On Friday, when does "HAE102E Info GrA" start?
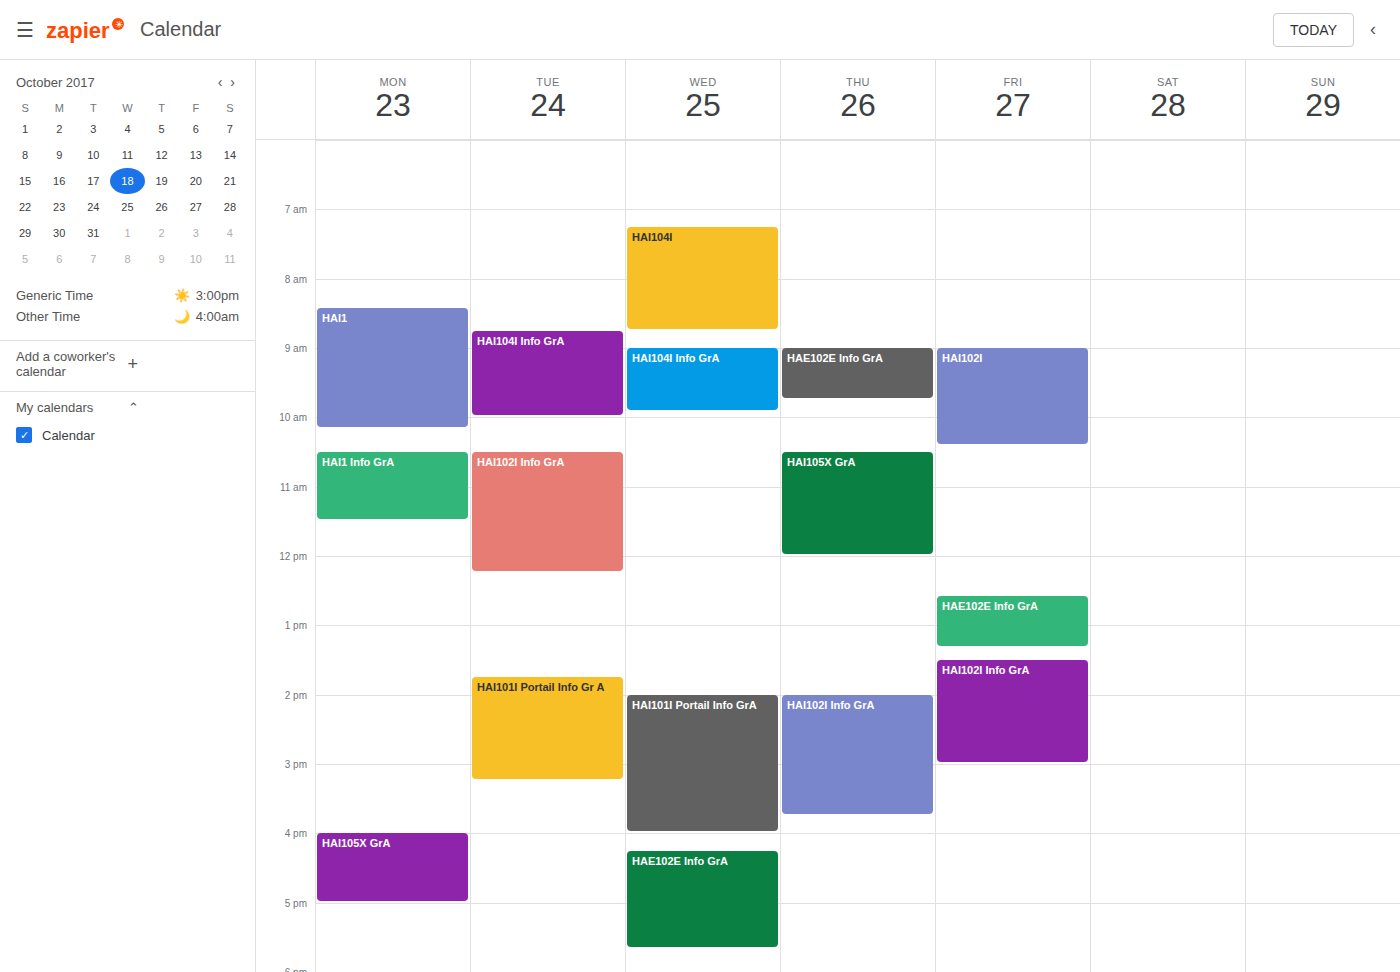
12:35 PM